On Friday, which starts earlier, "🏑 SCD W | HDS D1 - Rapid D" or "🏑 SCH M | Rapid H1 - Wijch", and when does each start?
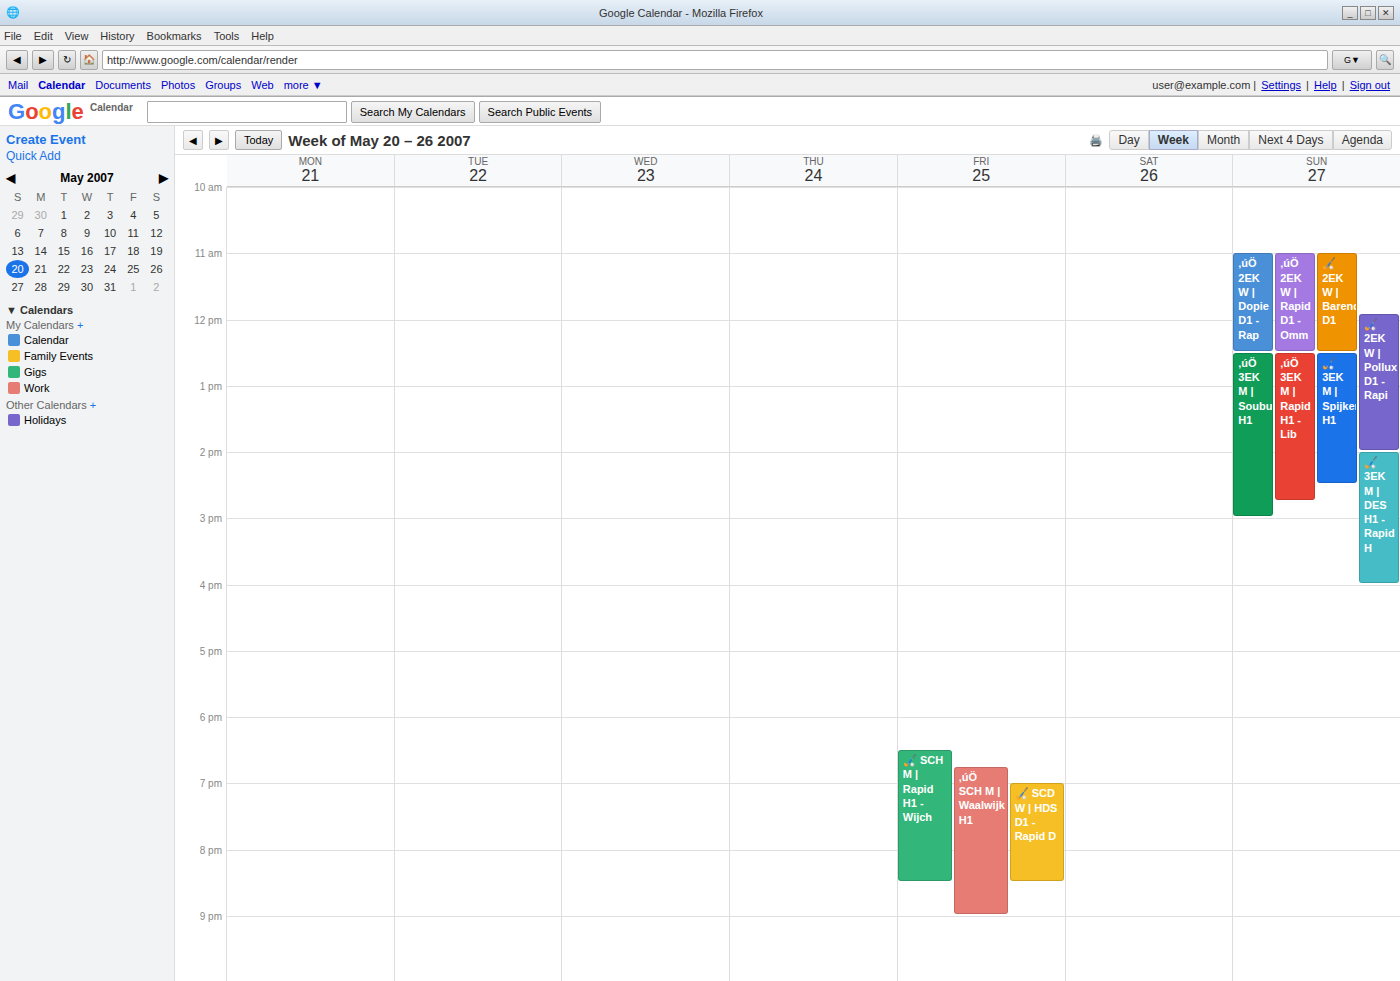
"🏑 SCH M | Rapid H1 - Wijch" 6:30 PM; "🏑 SCD W | HDS D1 - Rapid D" 7:00 PM.